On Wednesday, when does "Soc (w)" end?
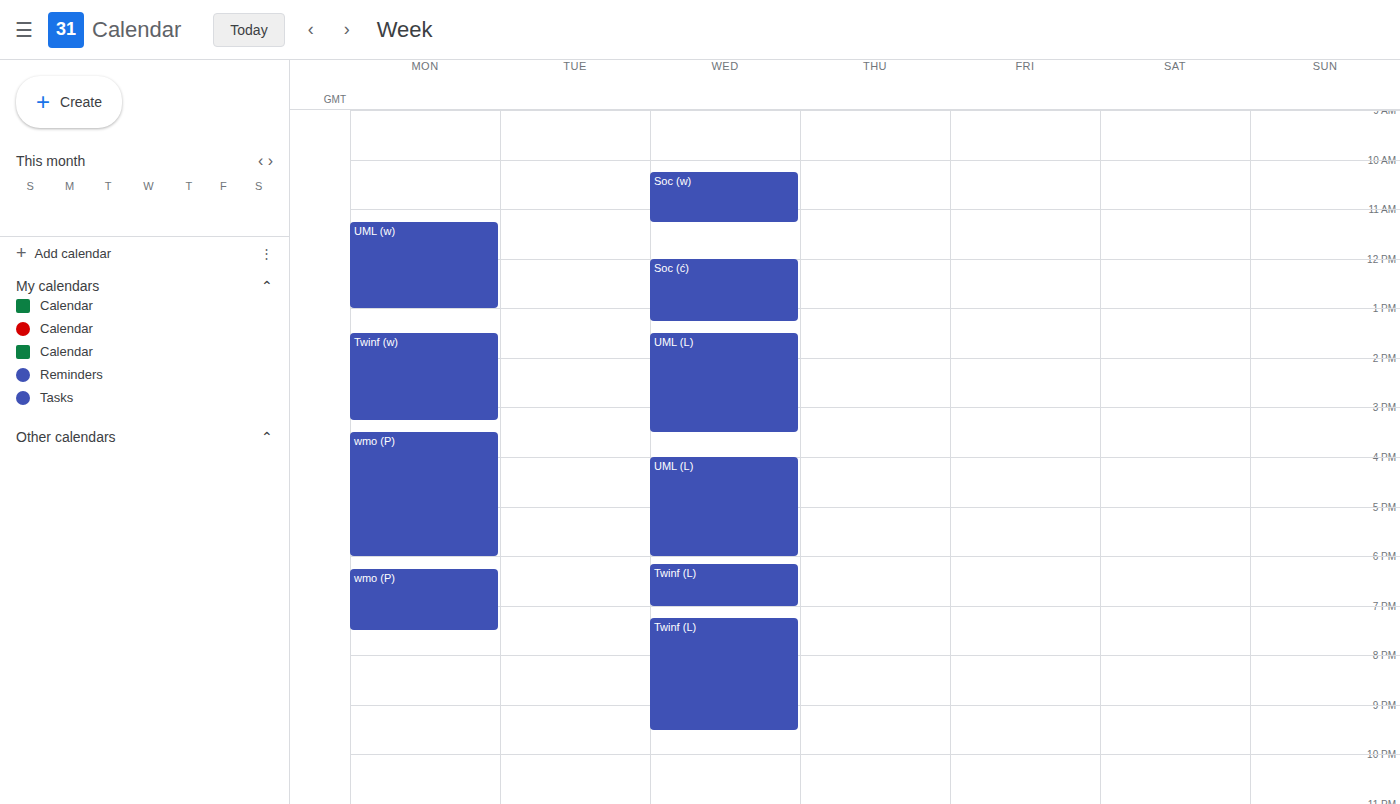
11:15 AM